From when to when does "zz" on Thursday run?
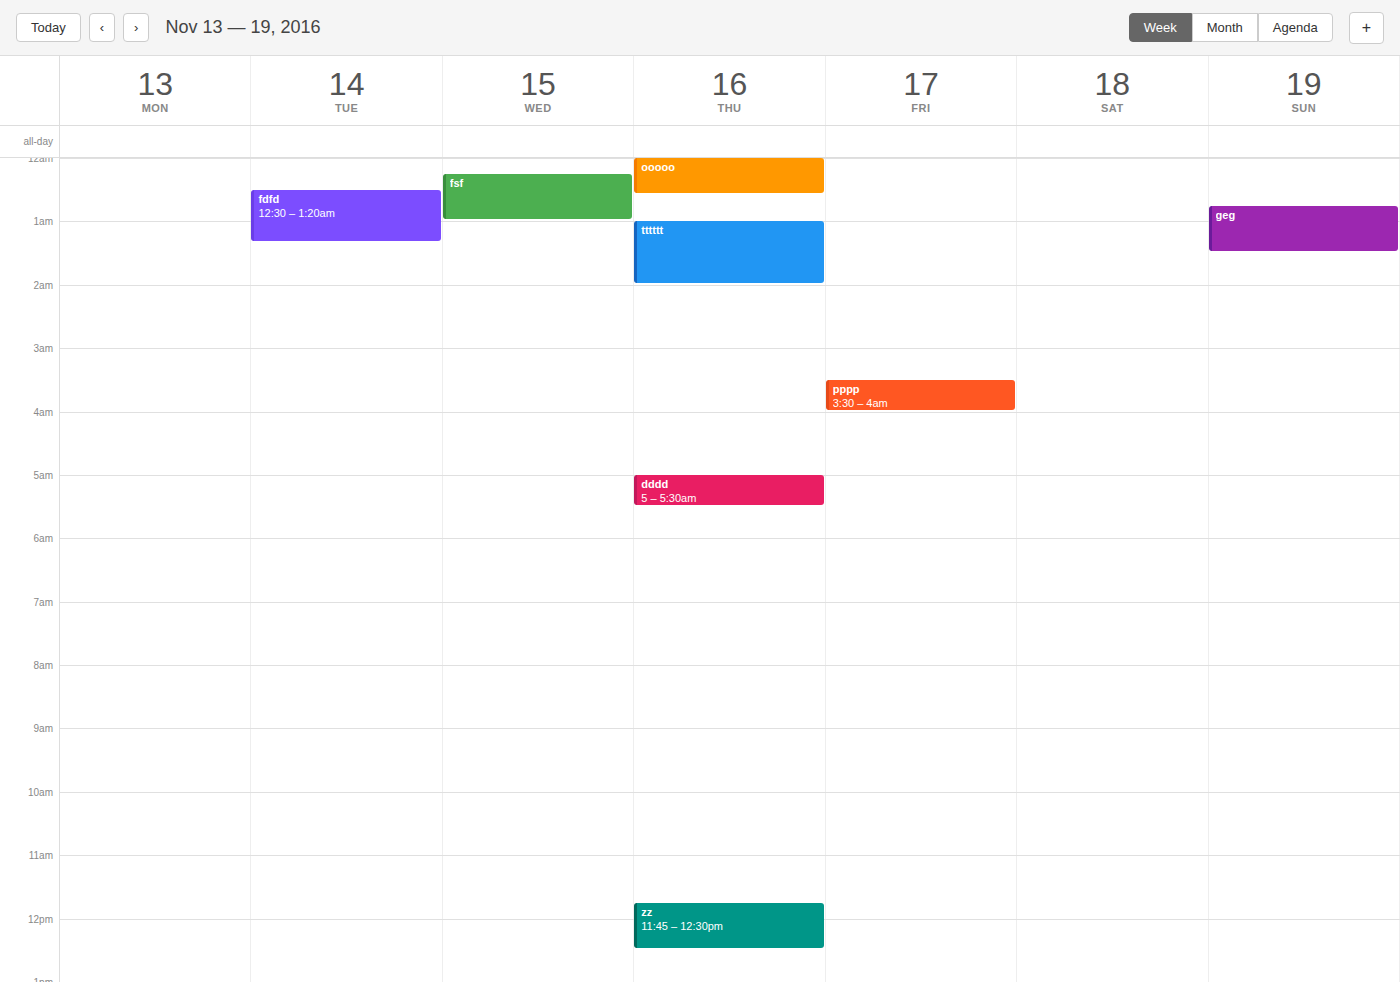
11:45 AM to 12:30 PM